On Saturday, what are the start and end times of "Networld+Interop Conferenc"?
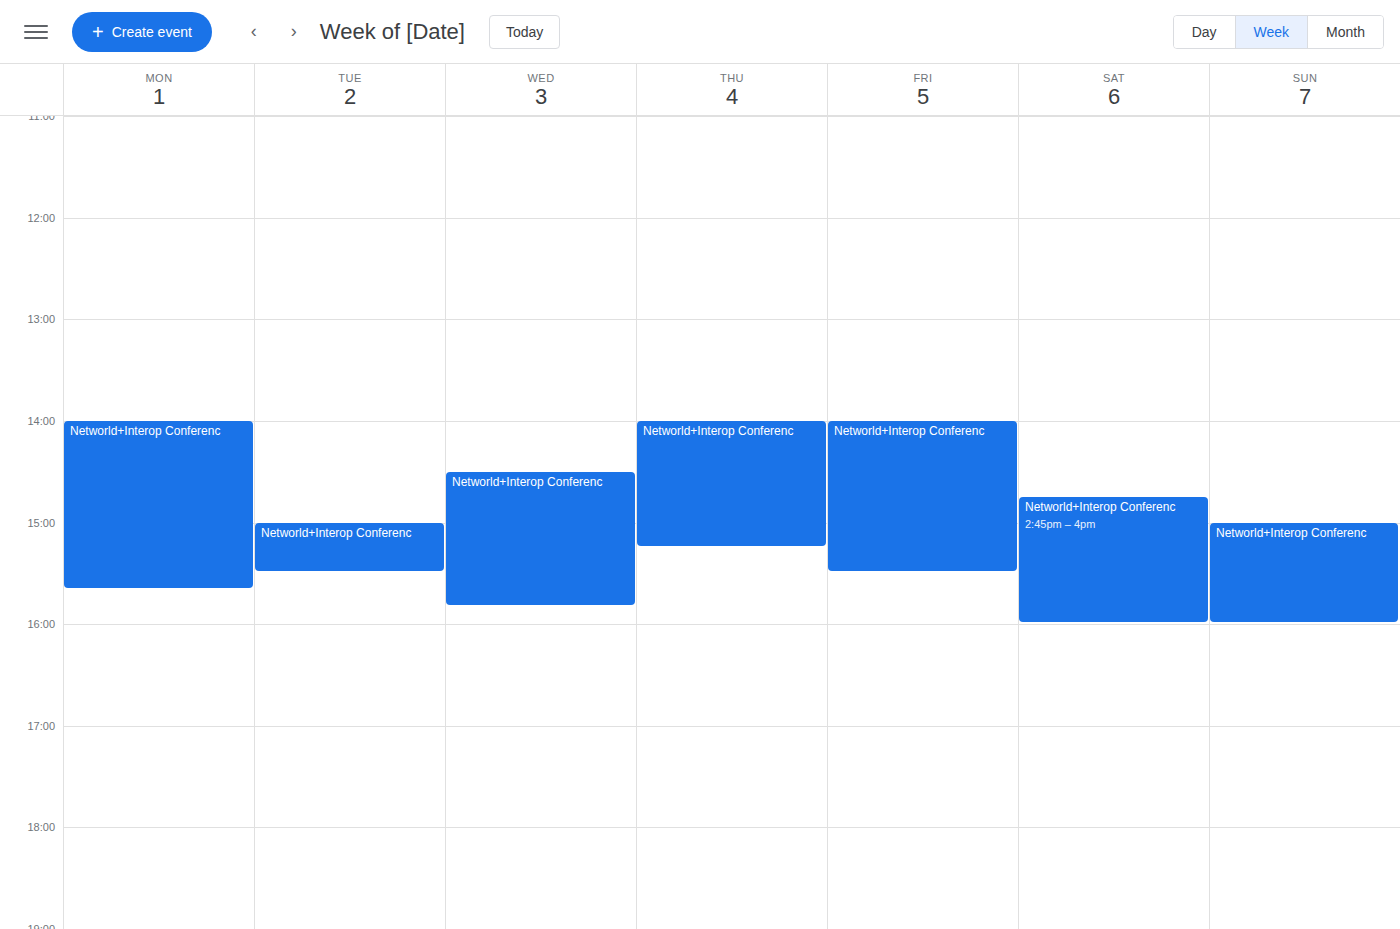
2:45 PM to 4:00 PM